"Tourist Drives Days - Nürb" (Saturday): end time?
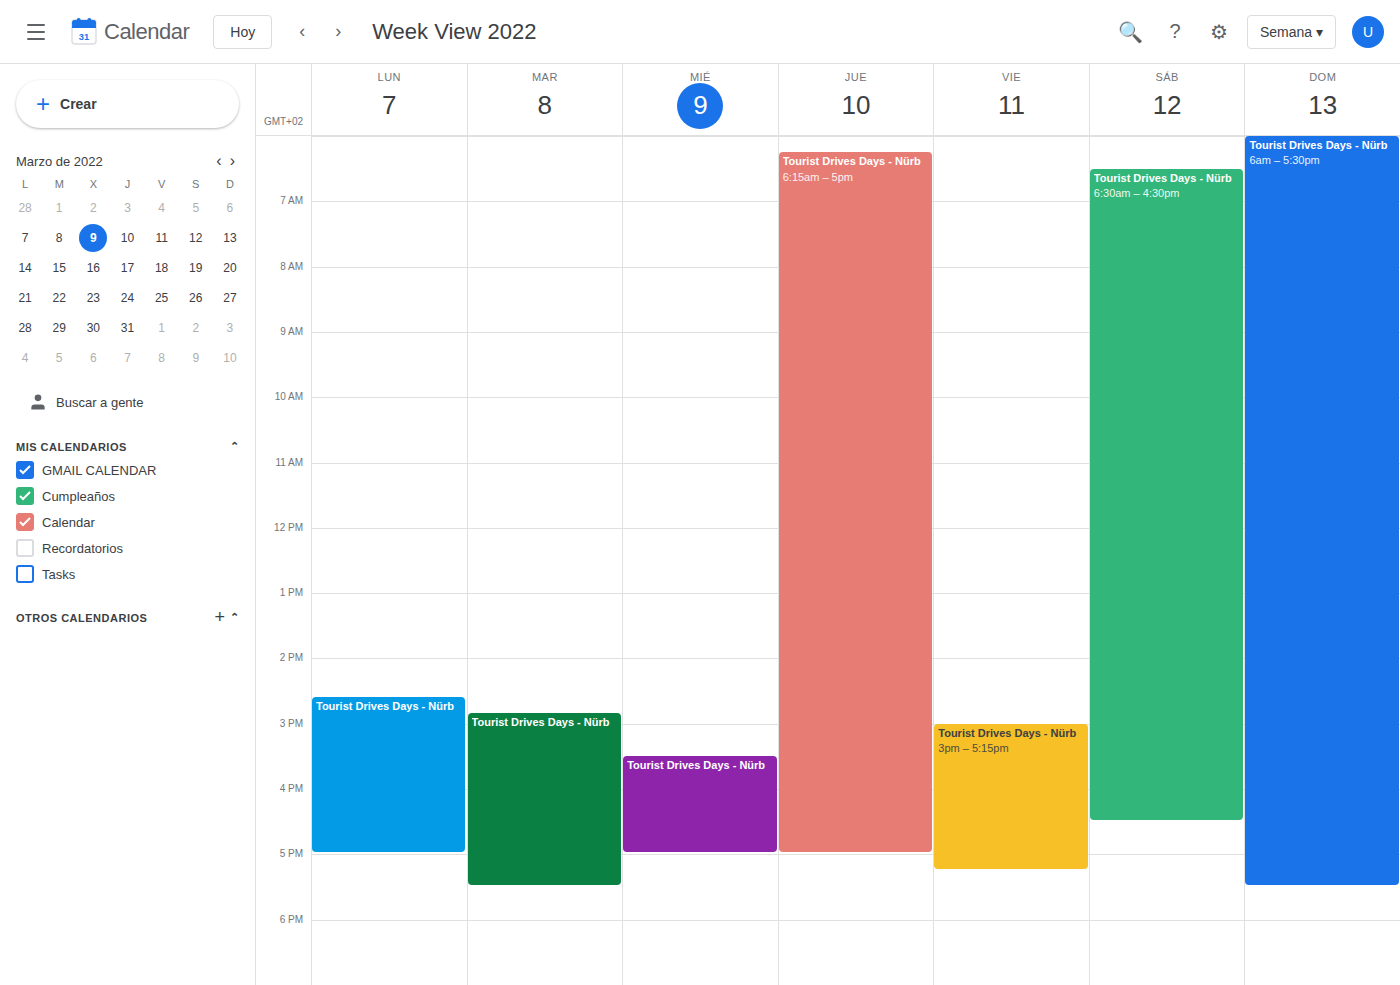
4:30 PM